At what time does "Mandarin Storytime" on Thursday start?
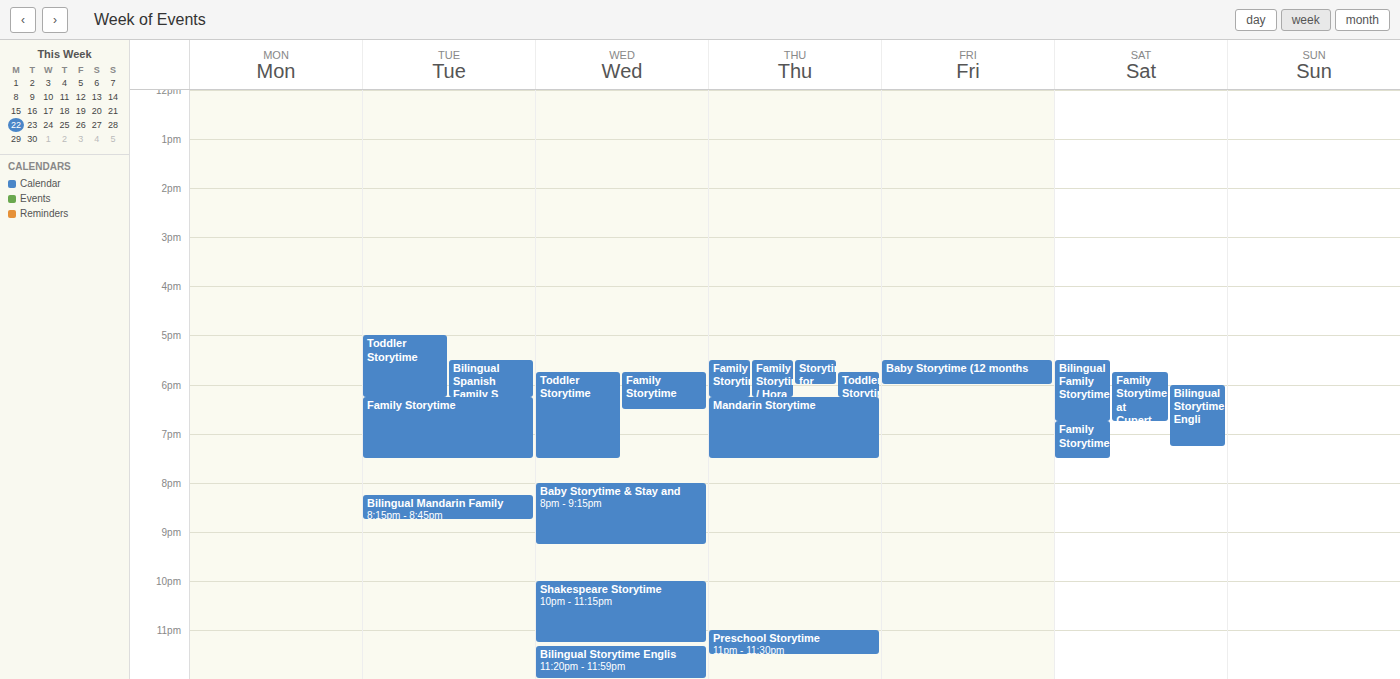
6:15 PM